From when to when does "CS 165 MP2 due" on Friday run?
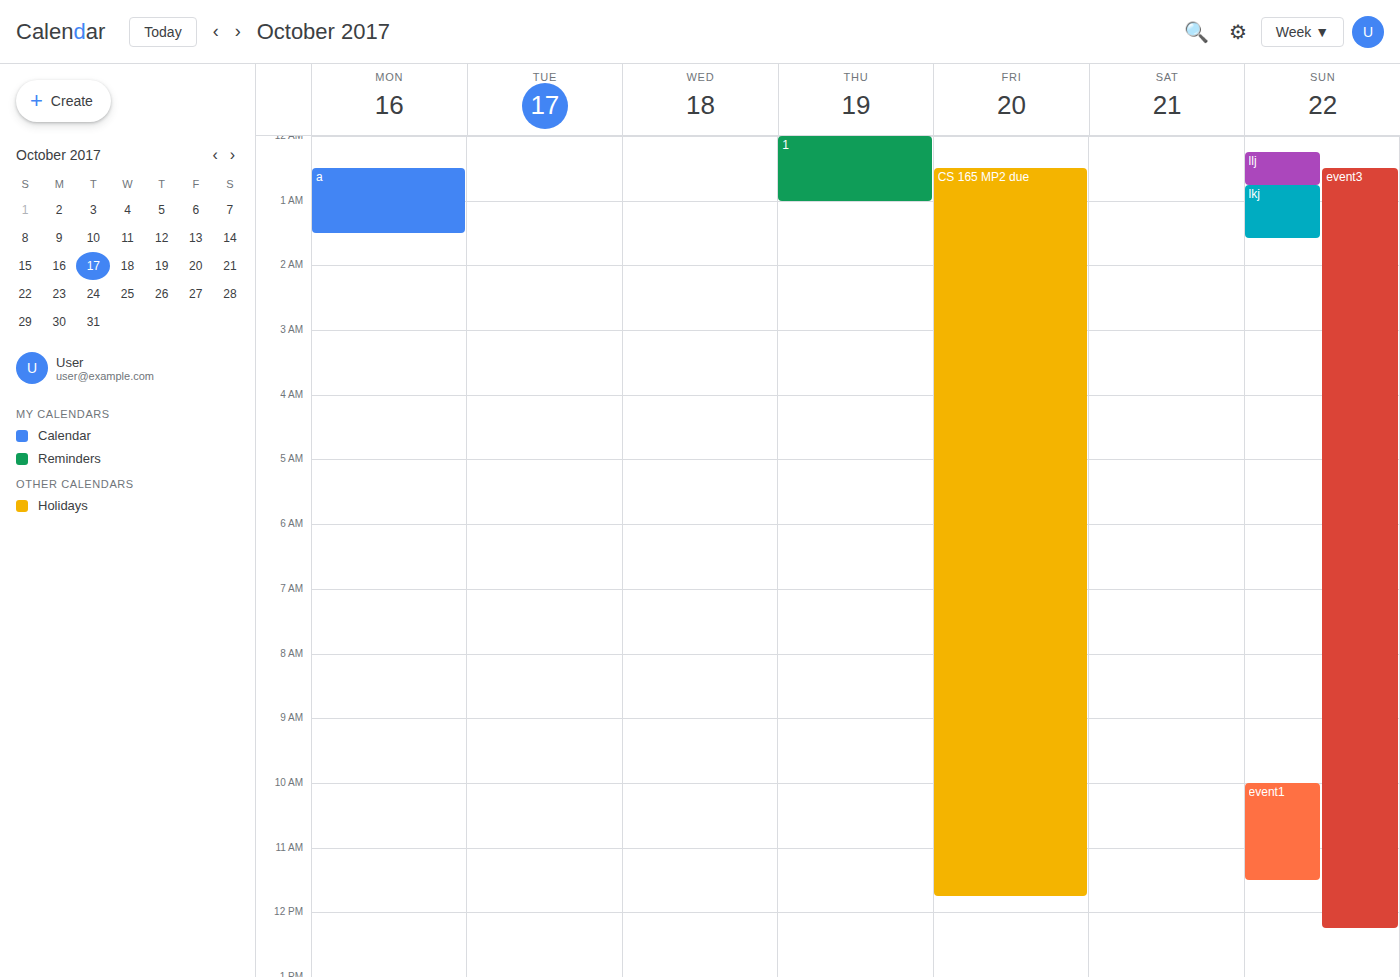
12:30 AM to 11:45 AM